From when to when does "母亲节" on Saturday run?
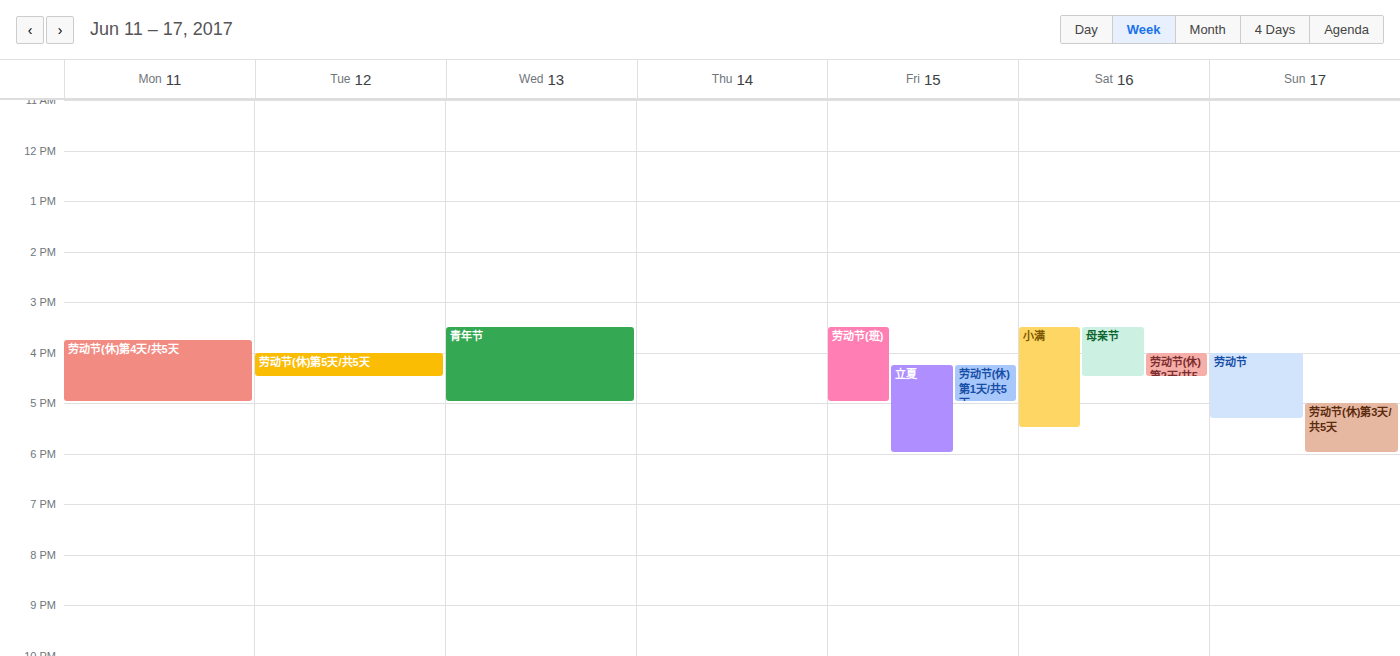
3:30 PM to 4:30 PM